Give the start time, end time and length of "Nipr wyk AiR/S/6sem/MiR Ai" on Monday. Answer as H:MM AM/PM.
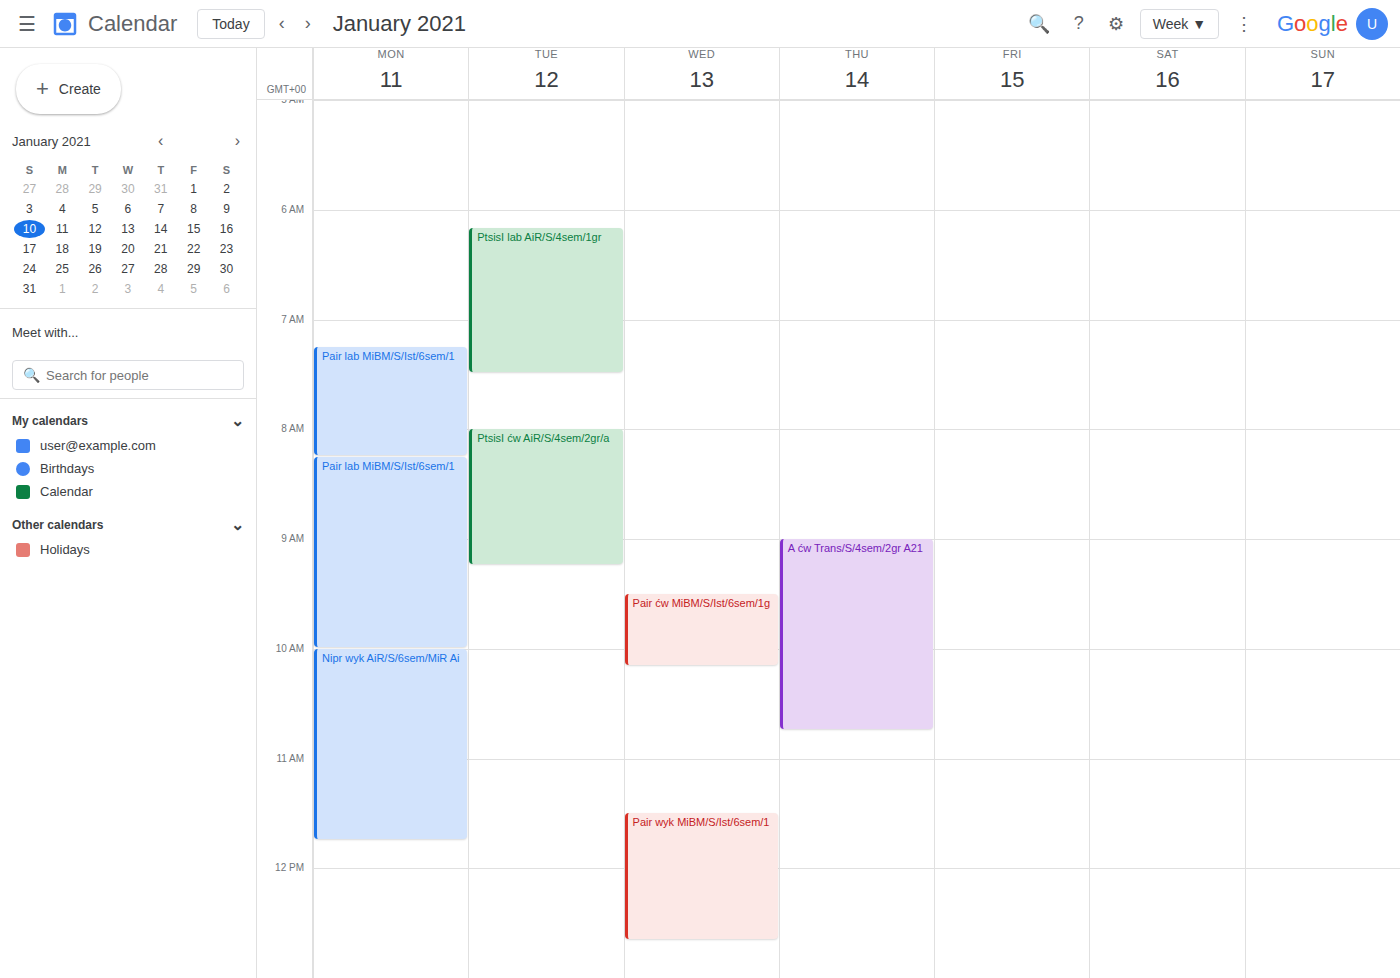
10:00 AM to 11:45 AM, 1 hour 45 minutes